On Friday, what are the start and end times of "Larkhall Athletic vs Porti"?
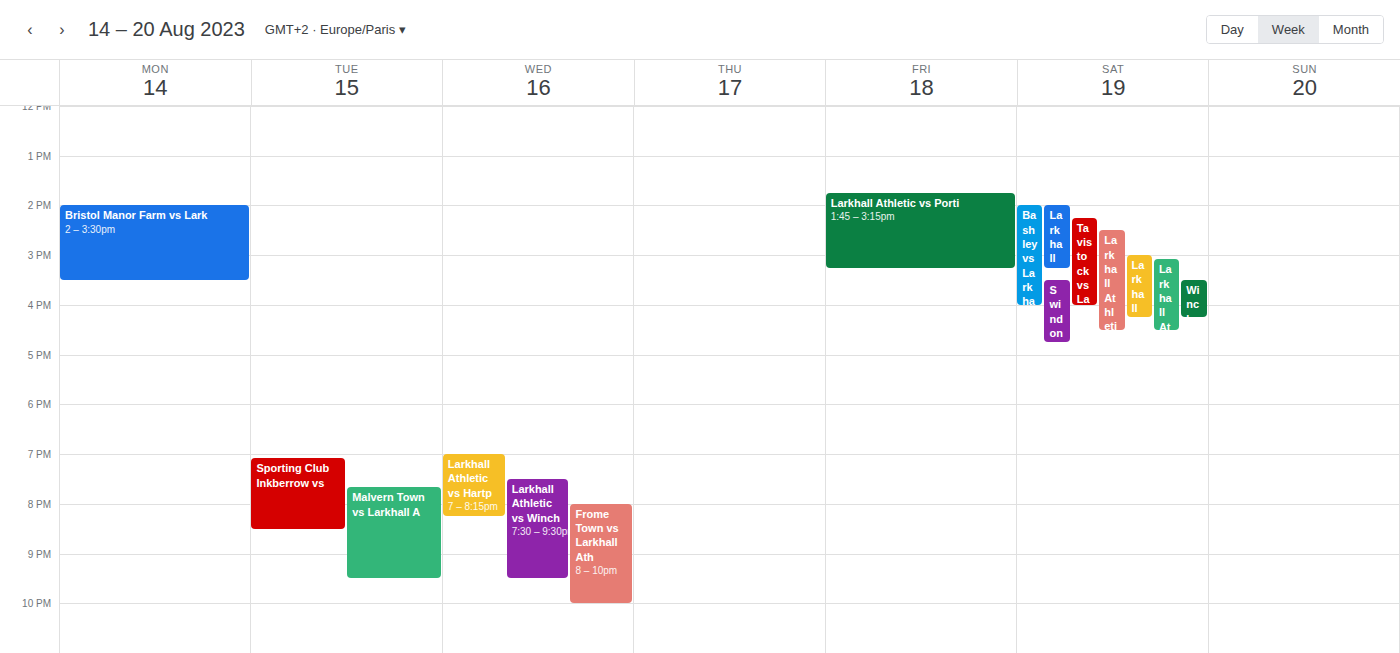
1:45 PM to 3:15 PM